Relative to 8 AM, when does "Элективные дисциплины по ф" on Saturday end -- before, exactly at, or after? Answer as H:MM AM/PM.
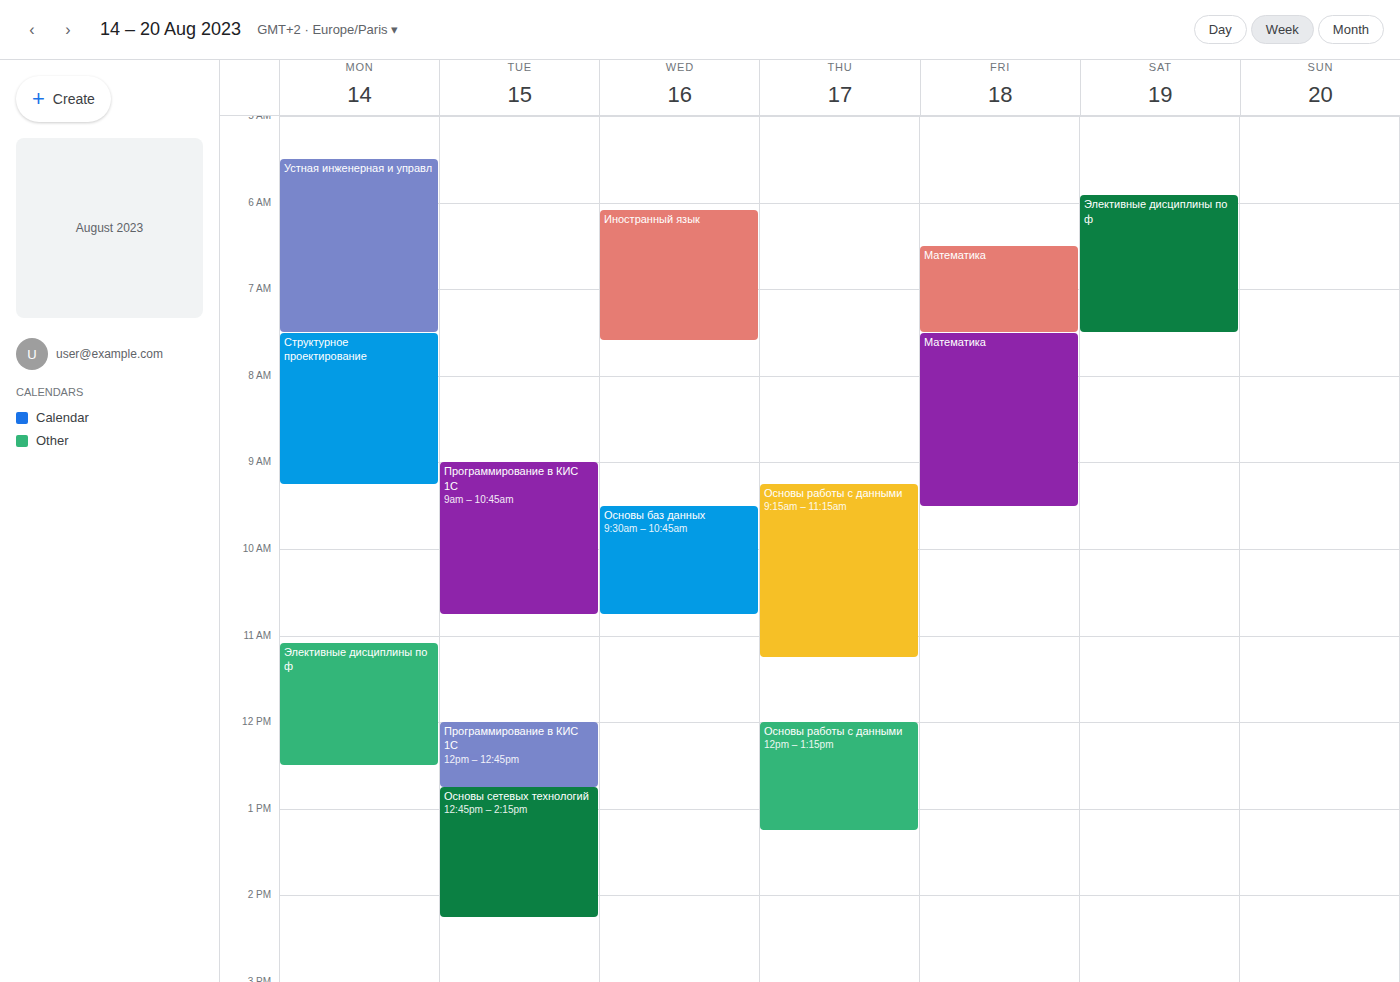
7:30 AM -- before 8 AM, 30 minutes above the 8 AM line.